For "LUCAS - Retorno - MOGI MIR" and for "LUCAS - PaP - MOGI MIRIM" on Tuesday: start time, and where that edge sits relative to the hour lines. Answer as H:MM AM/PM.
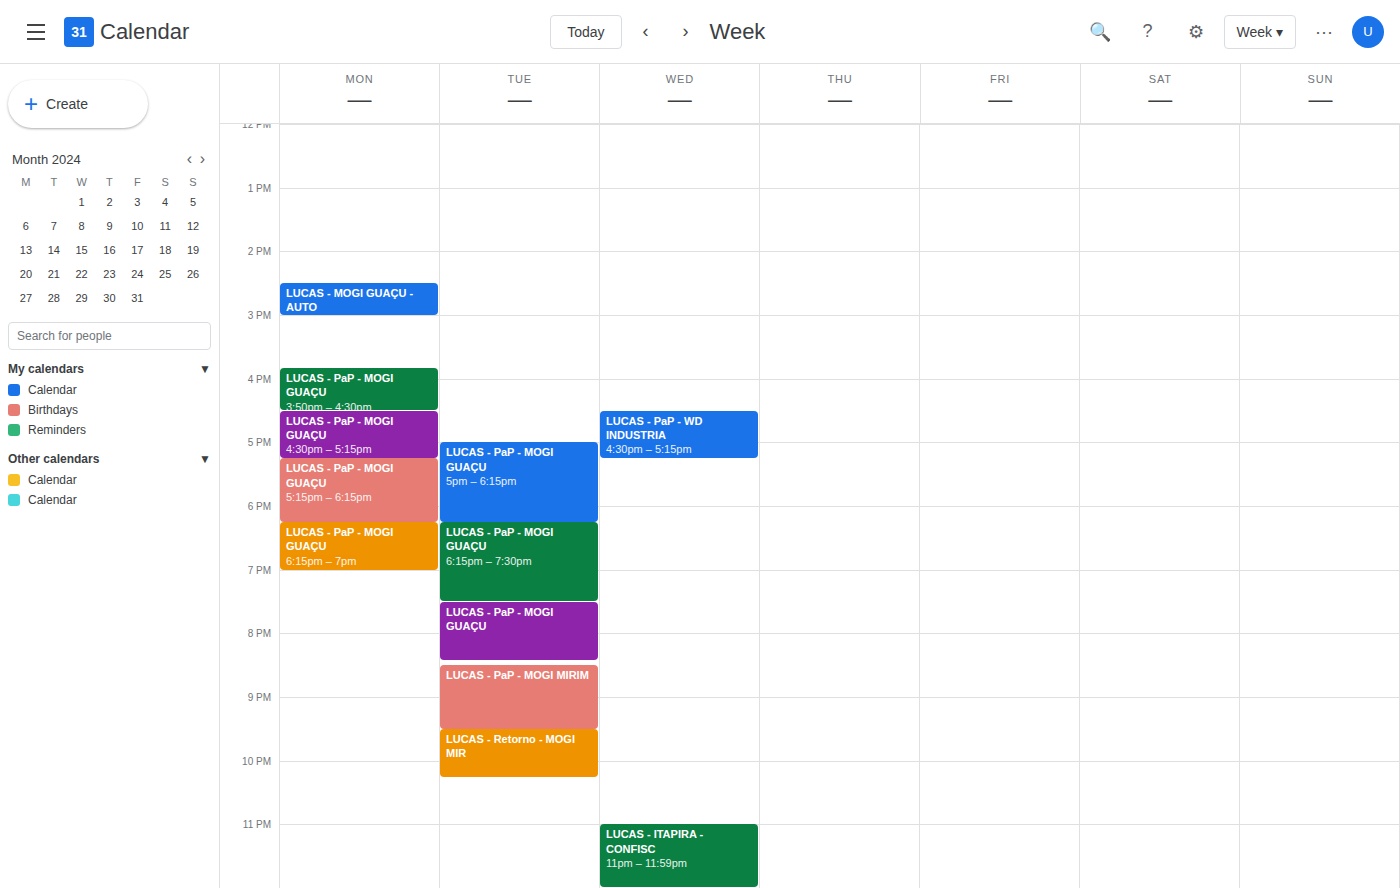
"LUCAS - Retorno - MOGI MIR": 9:30 PM, halfway between the 9 PM and 10 PM lines. "LUCAS - PaP - MOGI MIRIM": 8:30 PM, halfway between the 8 PM and 9 PM lines.